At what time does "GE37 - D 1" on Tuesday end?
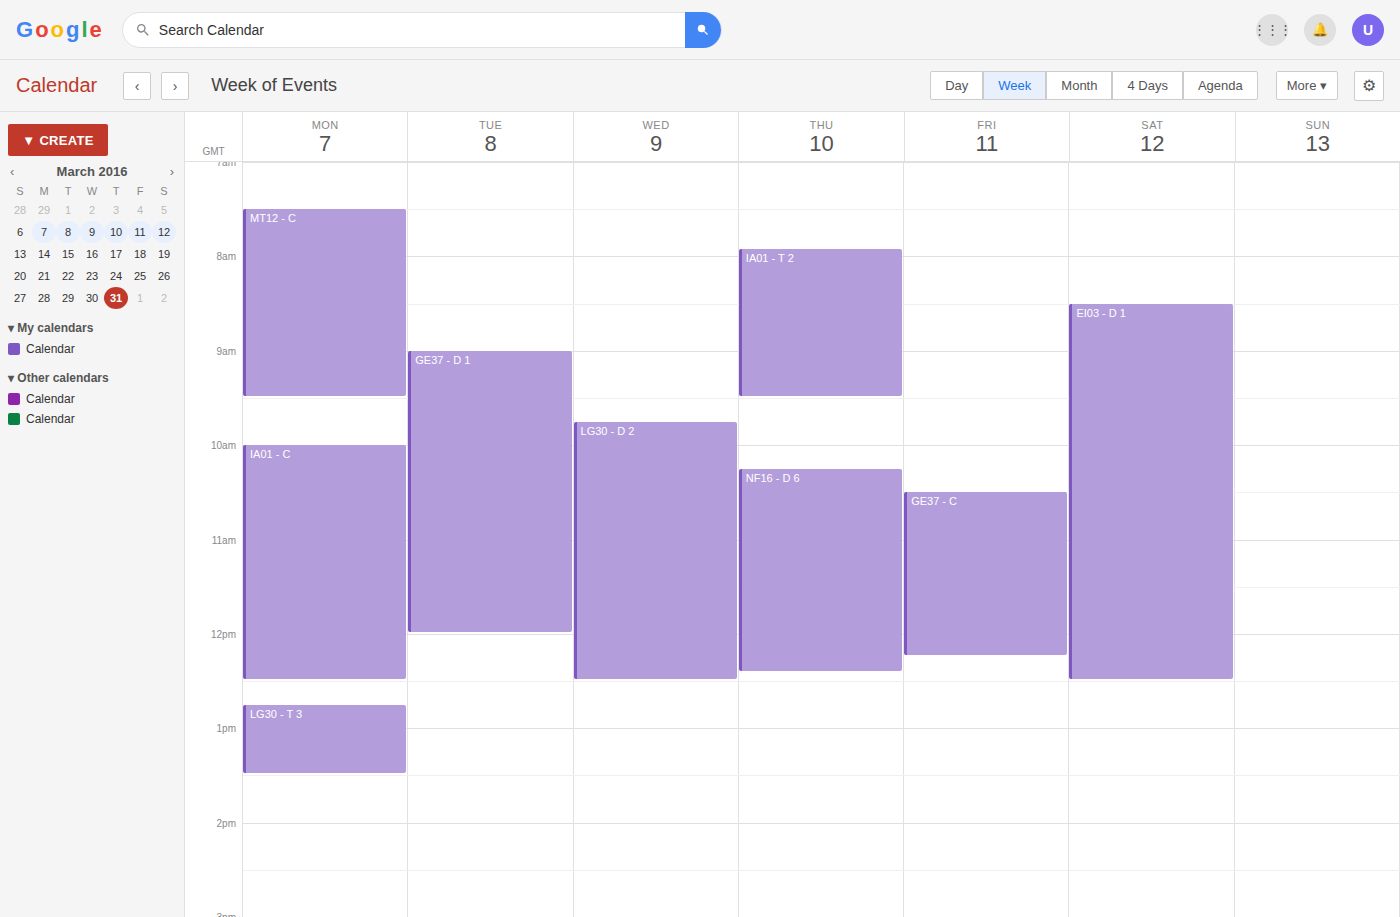
12:00 PM